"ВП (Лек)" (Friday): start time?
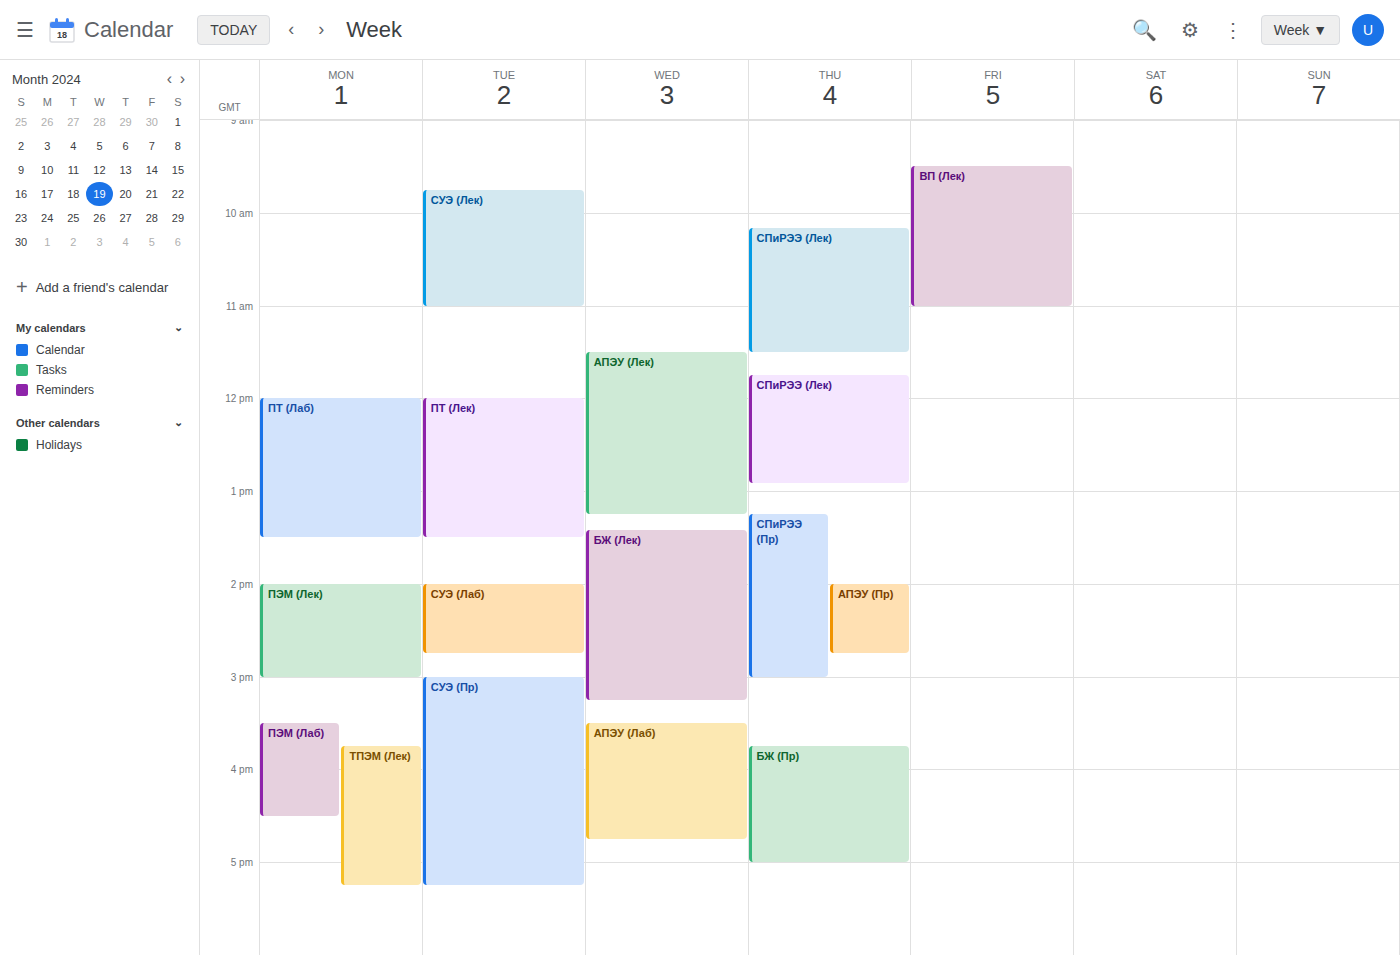
9:30 AM